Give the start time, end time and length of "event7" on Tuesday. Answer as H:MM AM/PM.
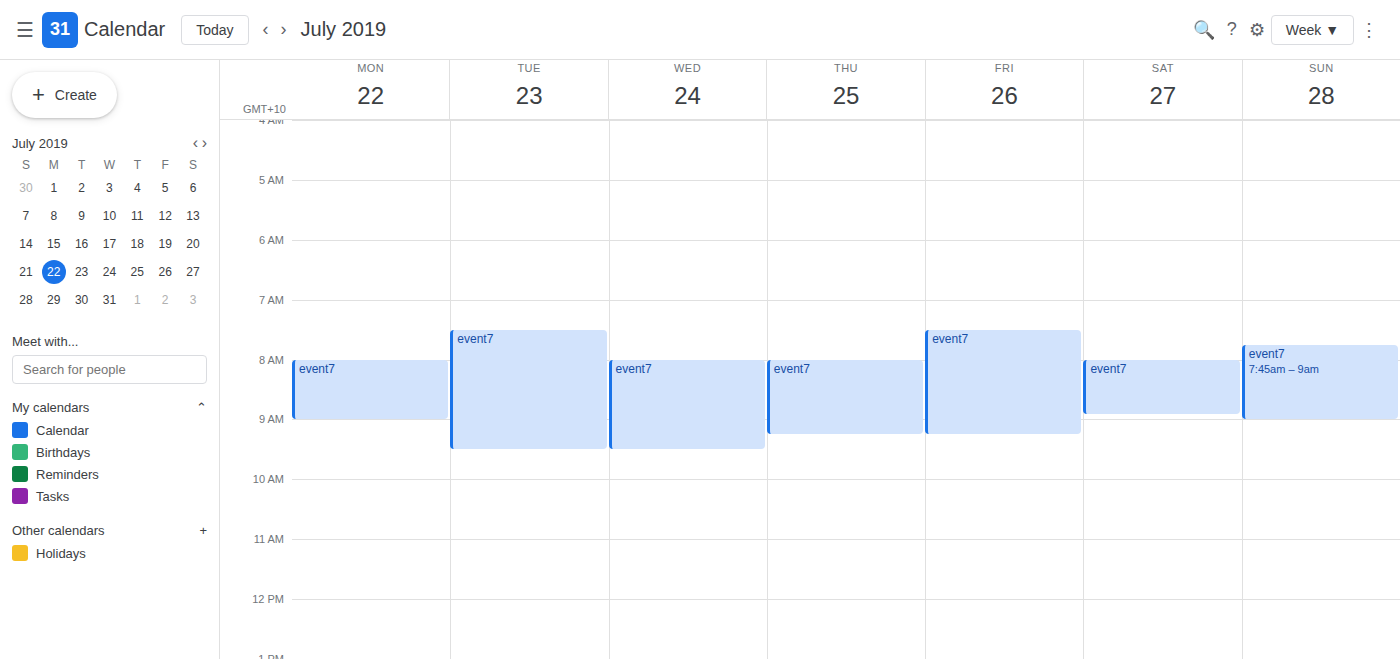
7:30 AM to 9:30 AM, 2 hours